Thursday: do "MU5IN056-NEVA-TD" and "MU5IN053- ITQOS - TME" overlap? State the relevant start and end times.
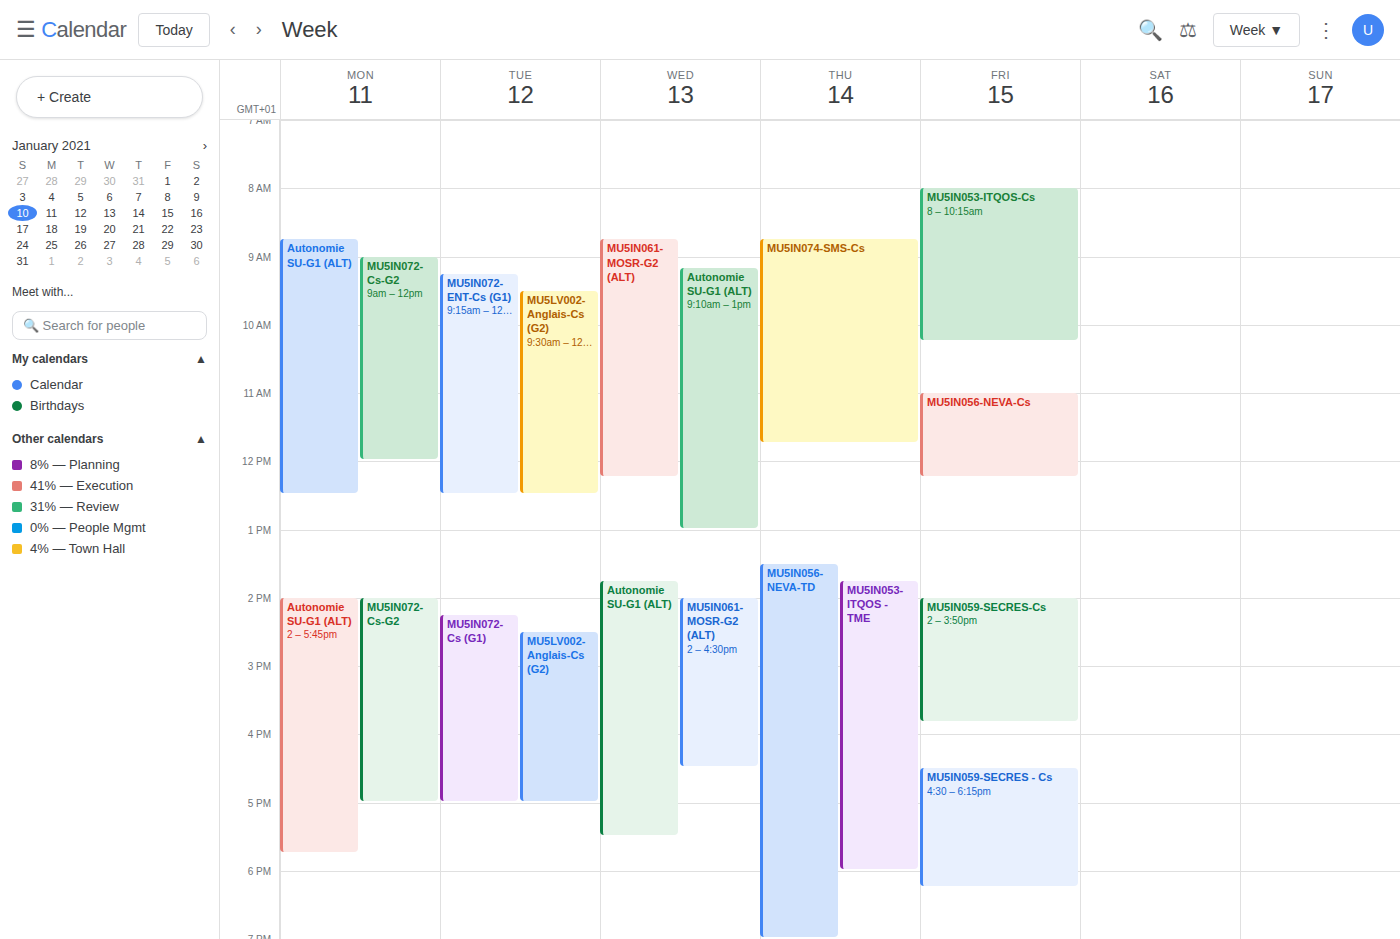
"MU5IN053- ITQOS - TME" runs 1:45 PM to 6:00 PM, inside "MU5IN056-NEVA-TD" -- they overlap.